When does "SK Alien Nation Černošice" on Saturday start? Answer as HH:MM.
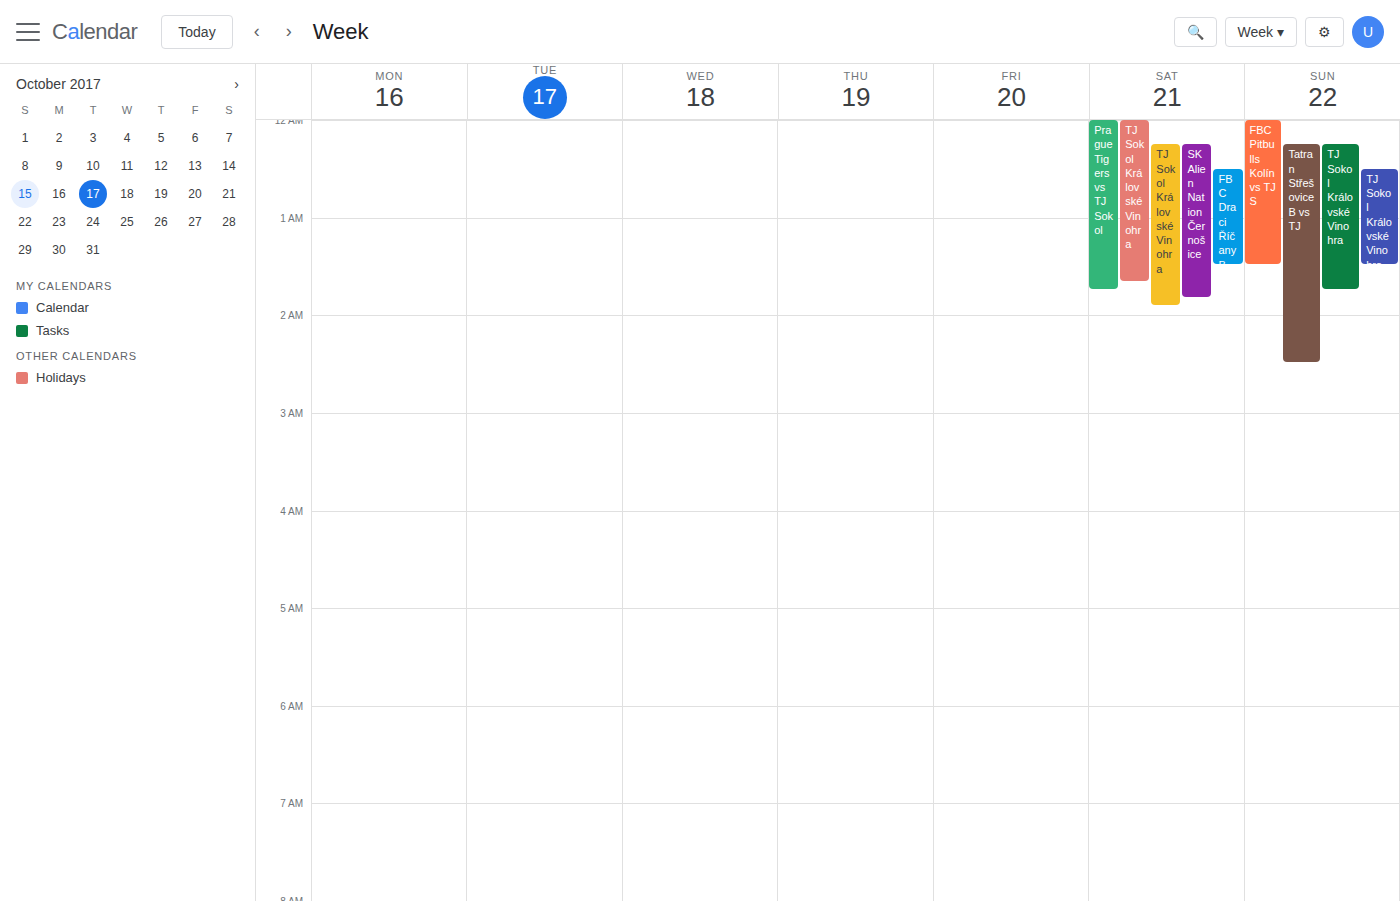
00:15